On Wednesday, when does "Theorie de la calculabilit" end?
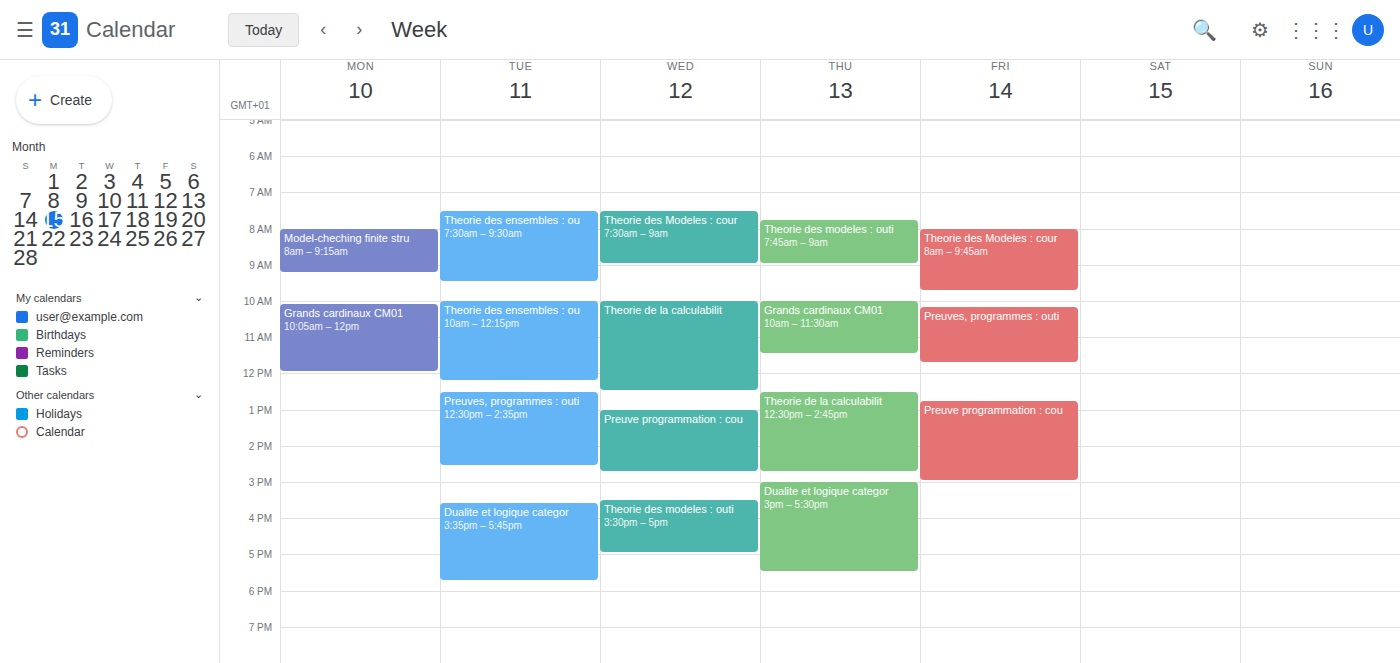
12:30 PM